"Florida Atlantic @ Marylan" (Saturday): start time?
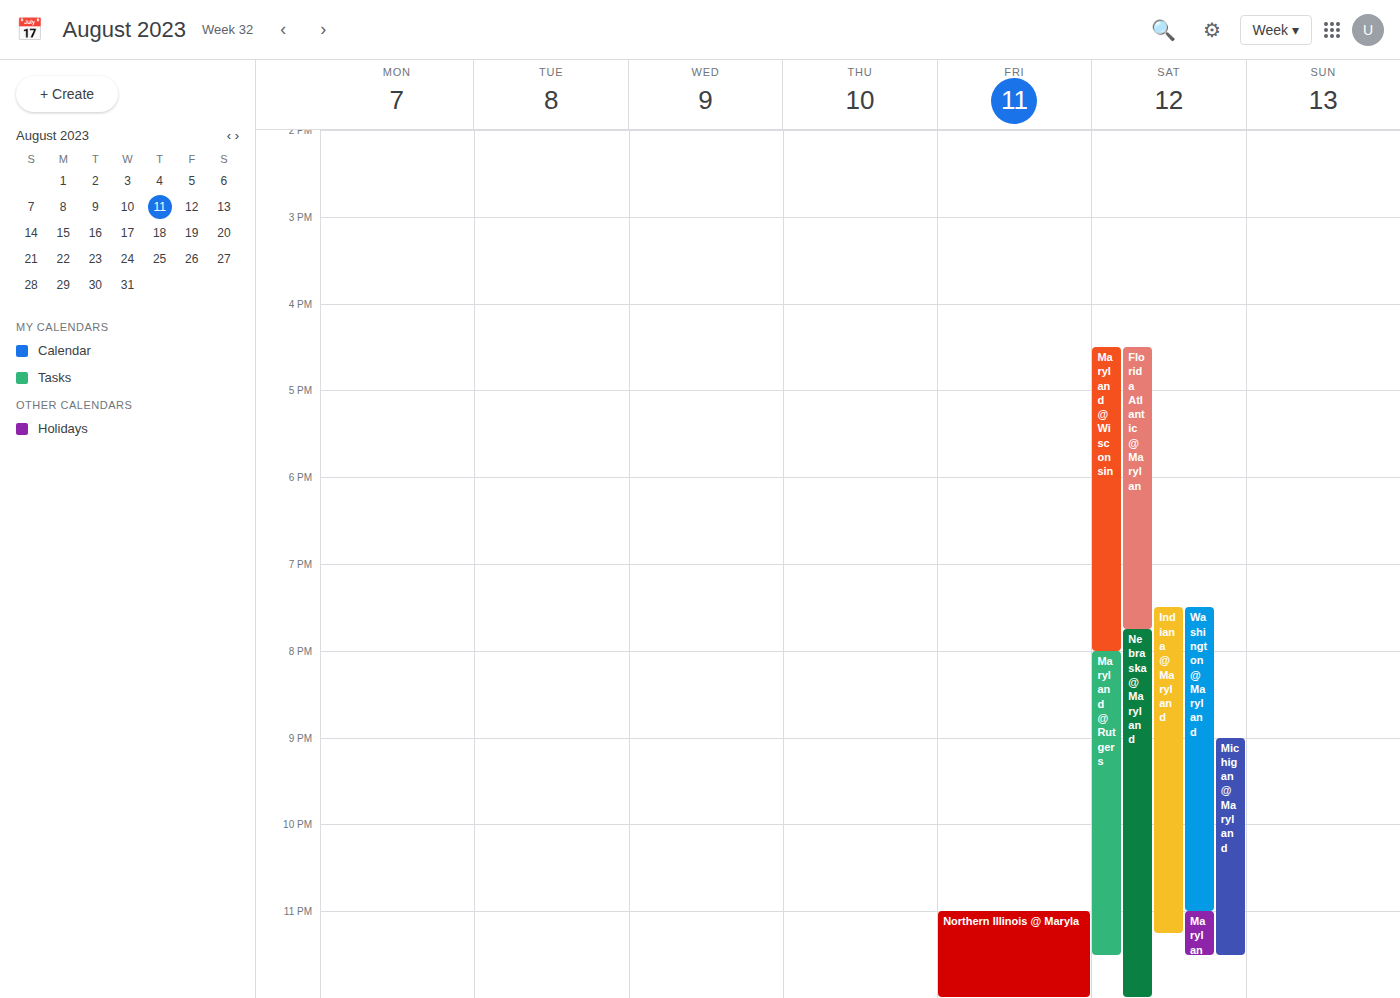
4:30 PM